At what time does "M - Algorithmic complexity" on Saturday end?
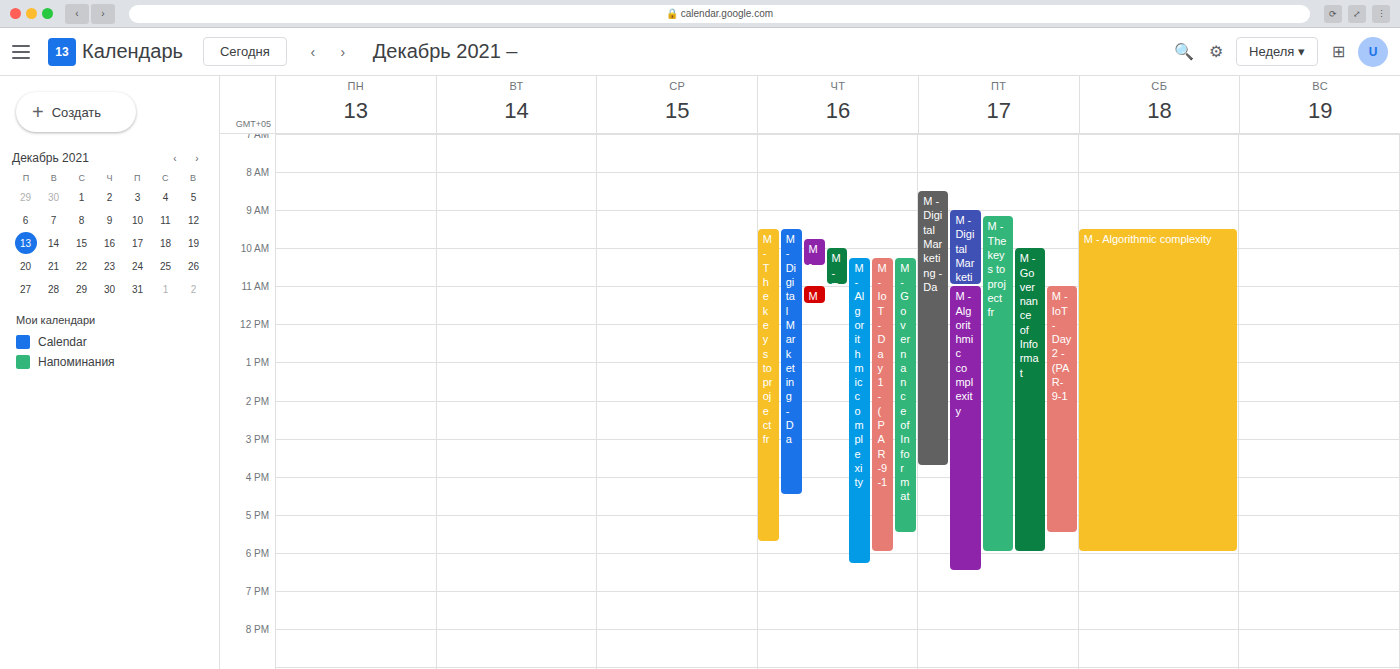
6:00 PM